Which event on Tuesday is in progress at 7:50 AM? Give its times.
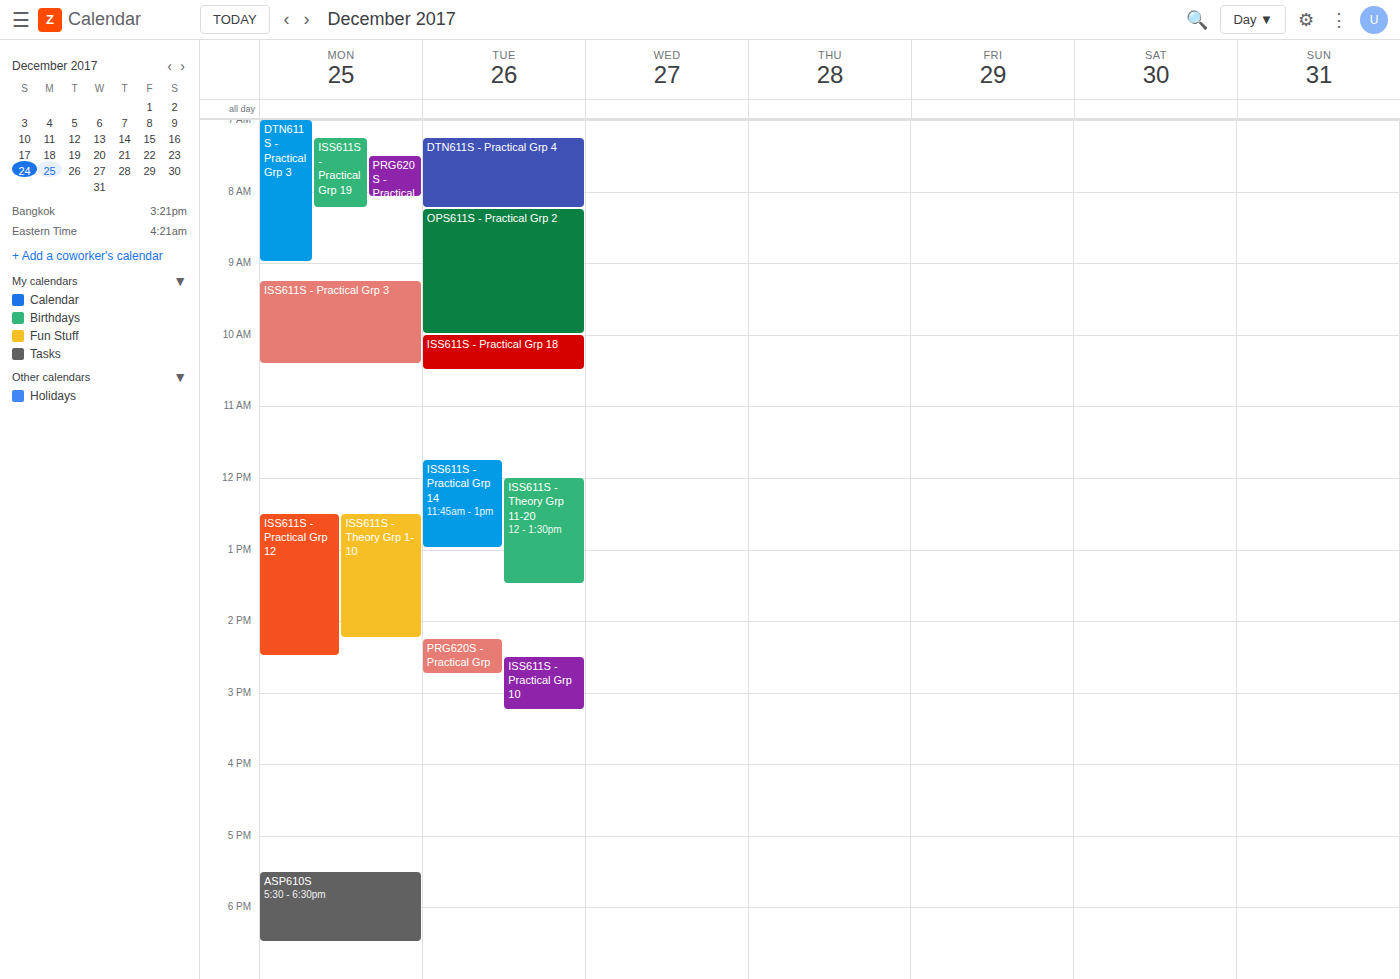
"DTN611S - Practical Grp 4", 7:15 AM to 8:15 AM